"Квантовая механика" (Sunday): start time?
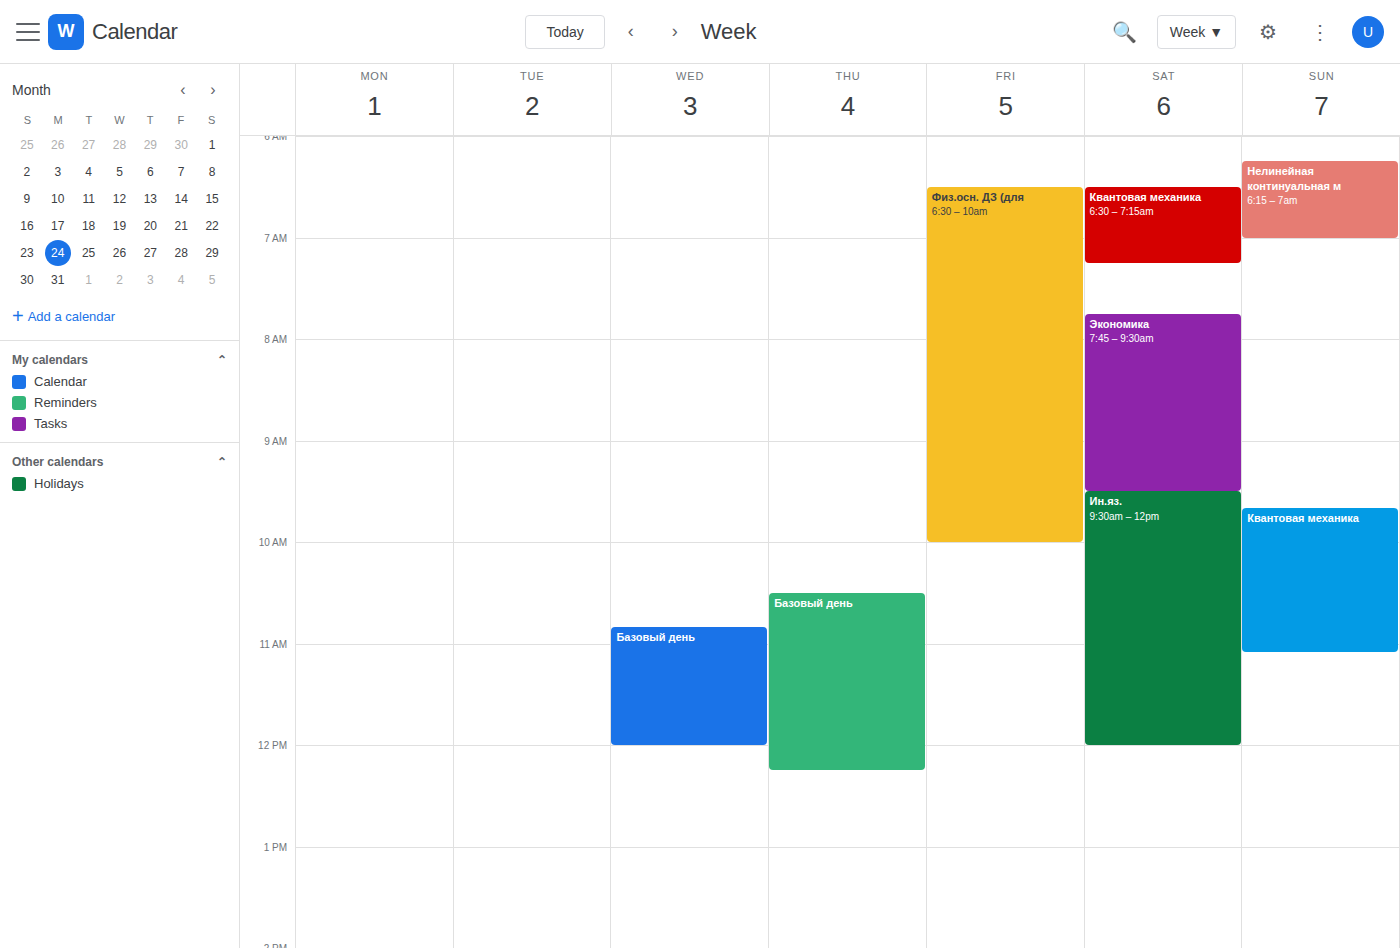
9:40 AM